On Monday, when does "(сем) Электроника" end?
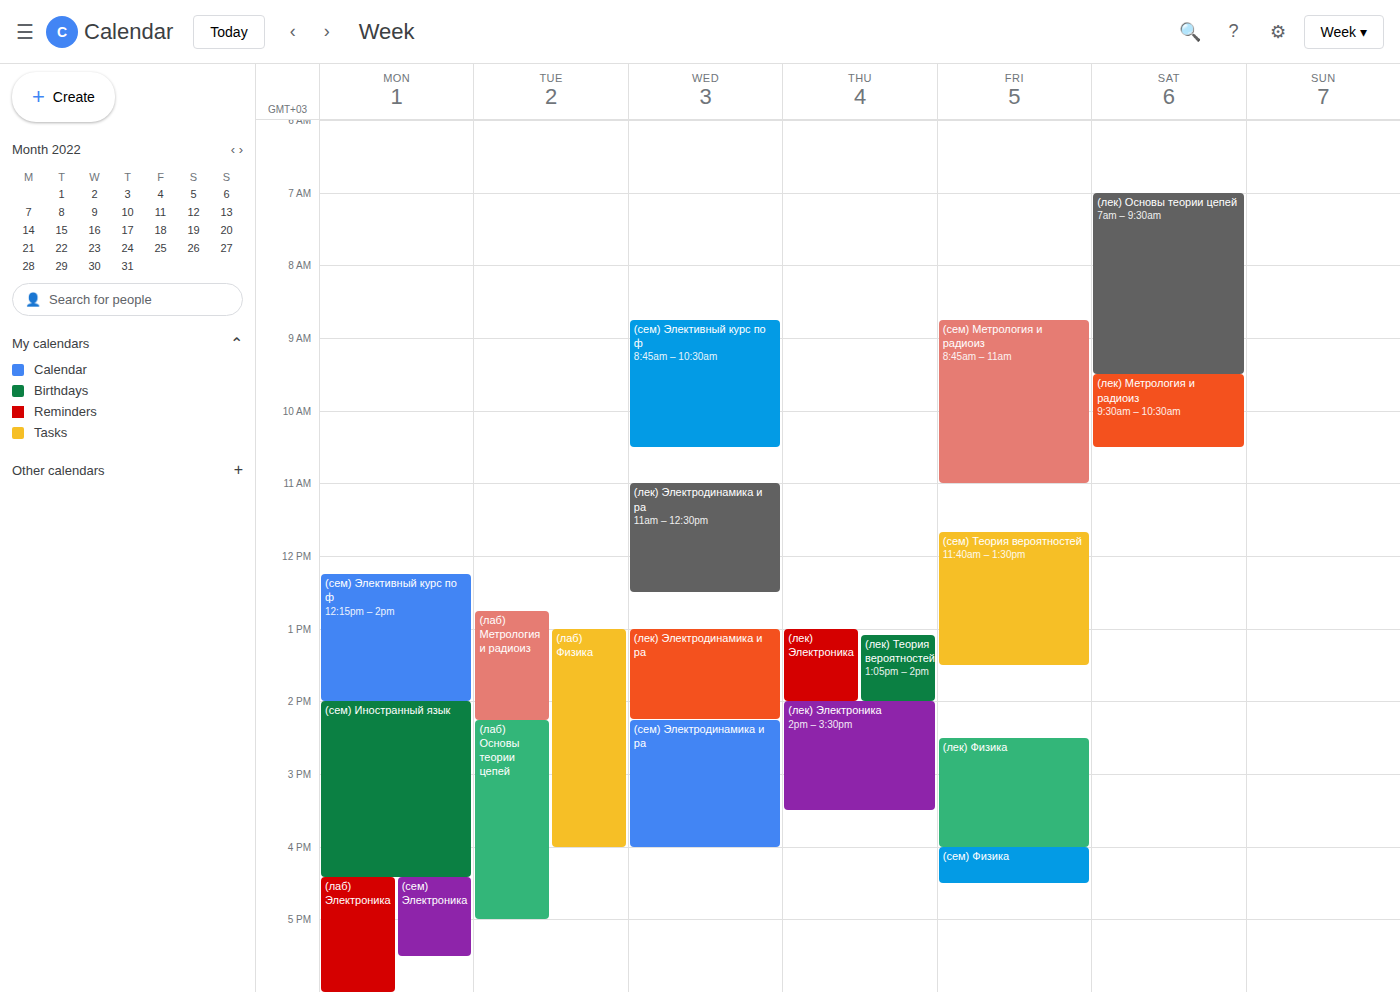
5:30 PM